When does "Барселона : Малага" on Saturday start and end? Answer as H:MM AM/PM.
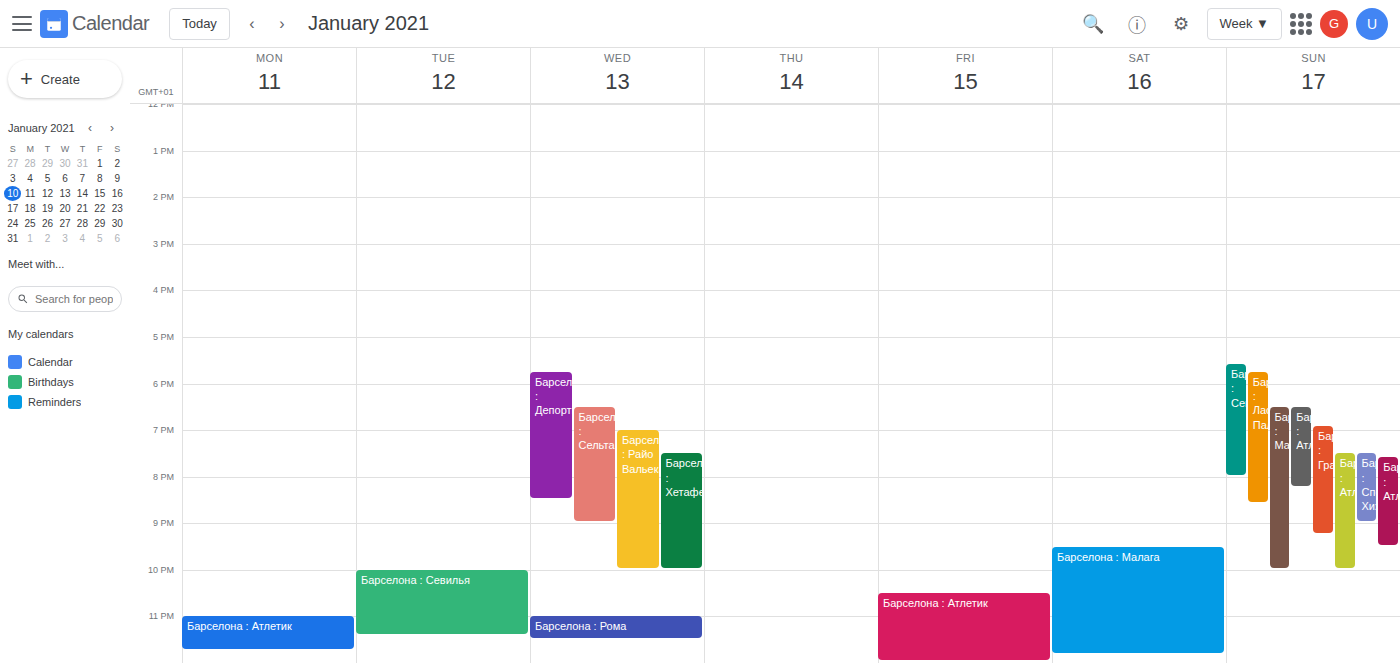
9:30 PM to 11:50 PM